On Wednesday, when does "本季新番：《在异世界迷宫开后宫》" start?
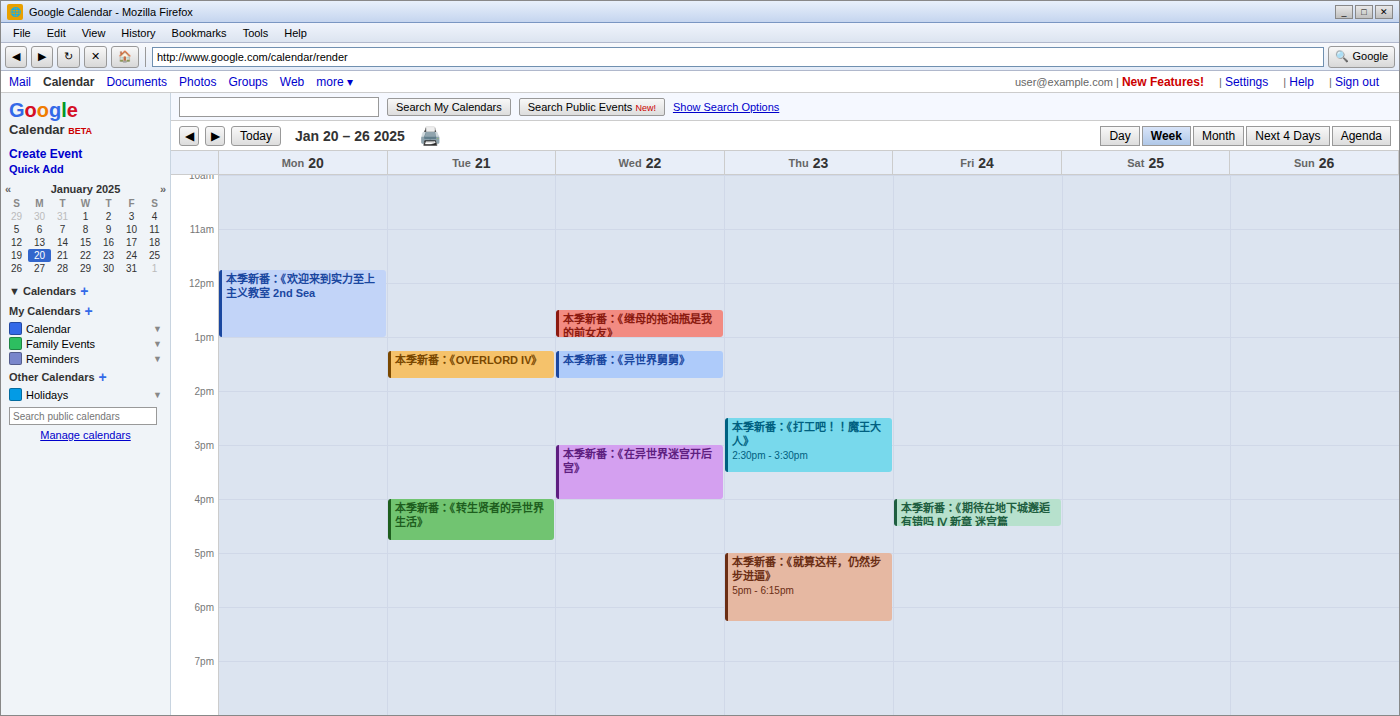
3:00 PM